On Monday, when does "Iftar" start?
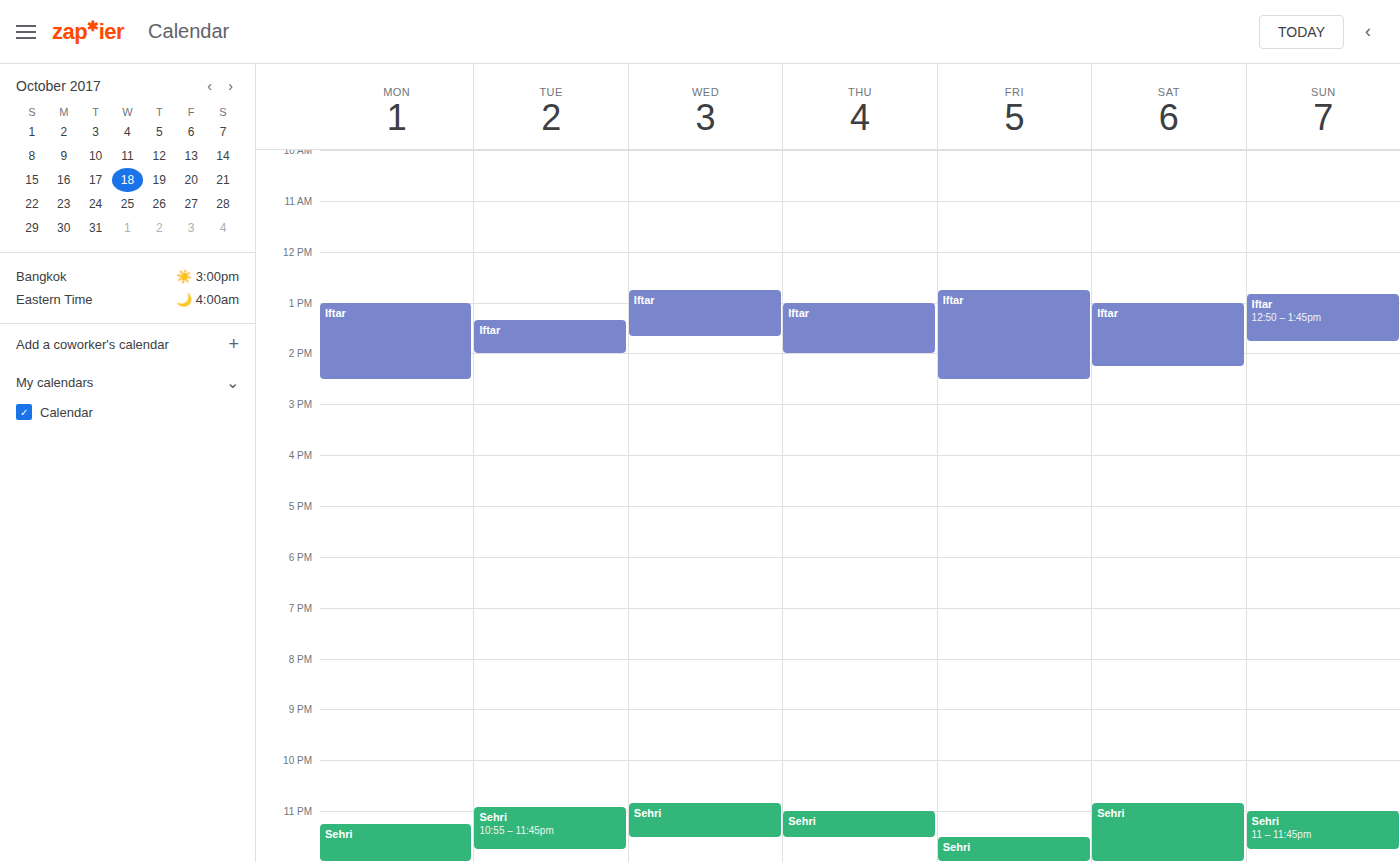
1:00 PM